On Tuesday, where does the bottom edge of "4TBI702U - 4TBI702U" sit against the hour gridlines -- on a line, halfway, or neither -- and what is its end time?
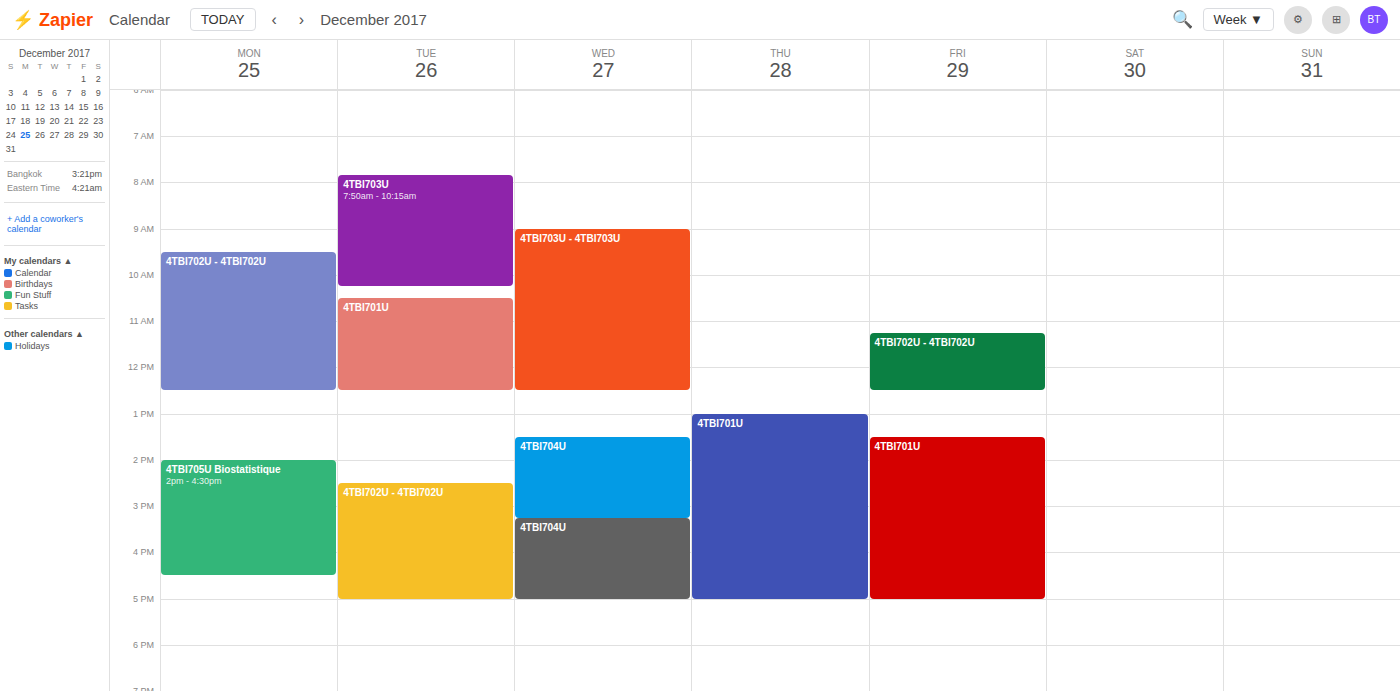
5:00 PM -- exactly on the 5 PM line.